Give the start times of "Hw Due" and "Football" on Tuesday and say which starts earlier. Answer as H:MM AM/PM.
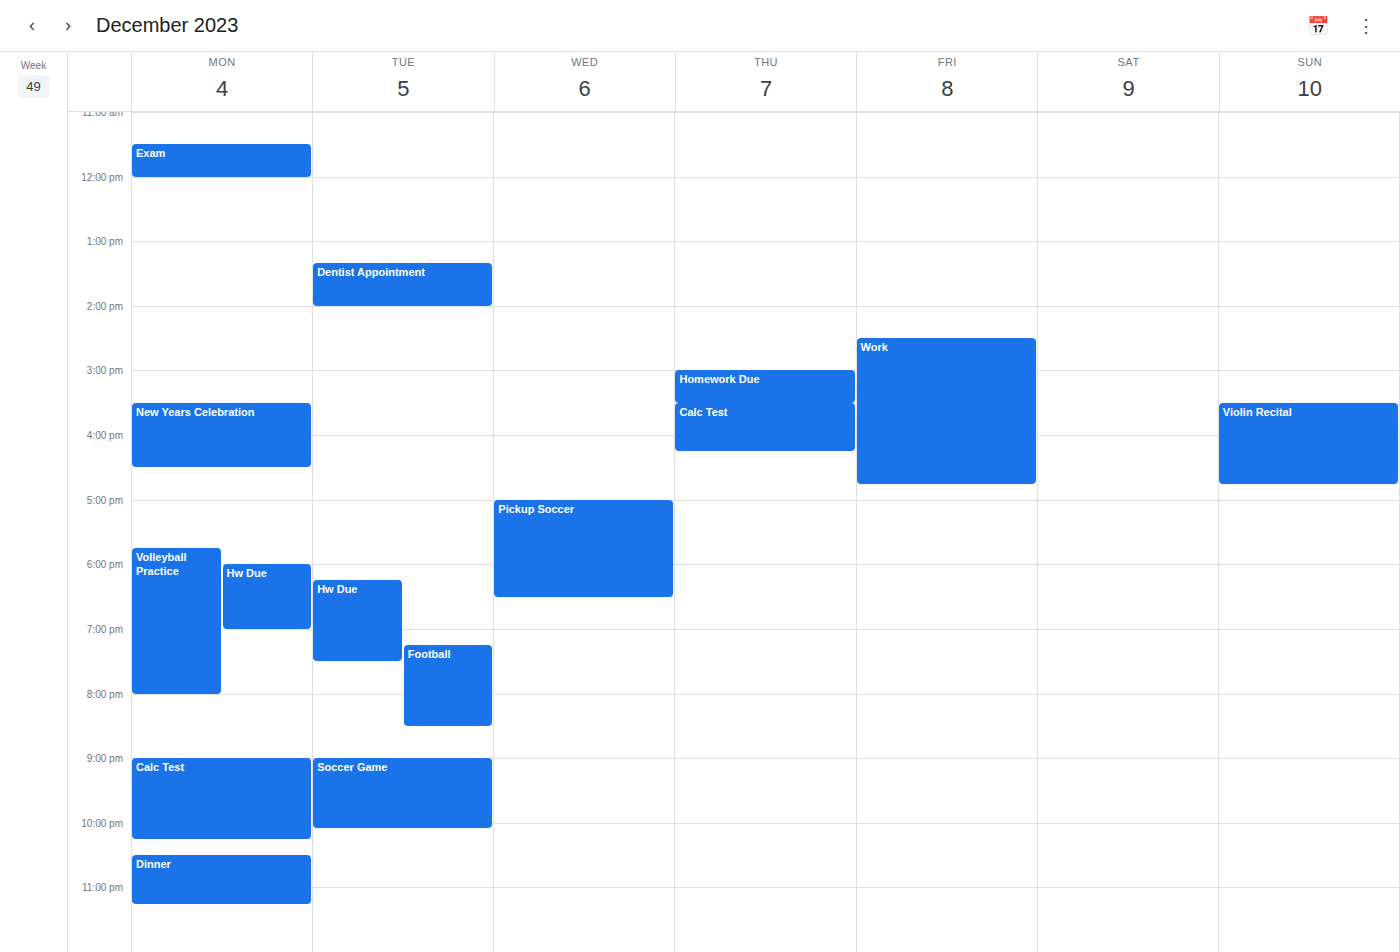
"Hw Due" 6:15 PM; "Football" 7:15 PM.